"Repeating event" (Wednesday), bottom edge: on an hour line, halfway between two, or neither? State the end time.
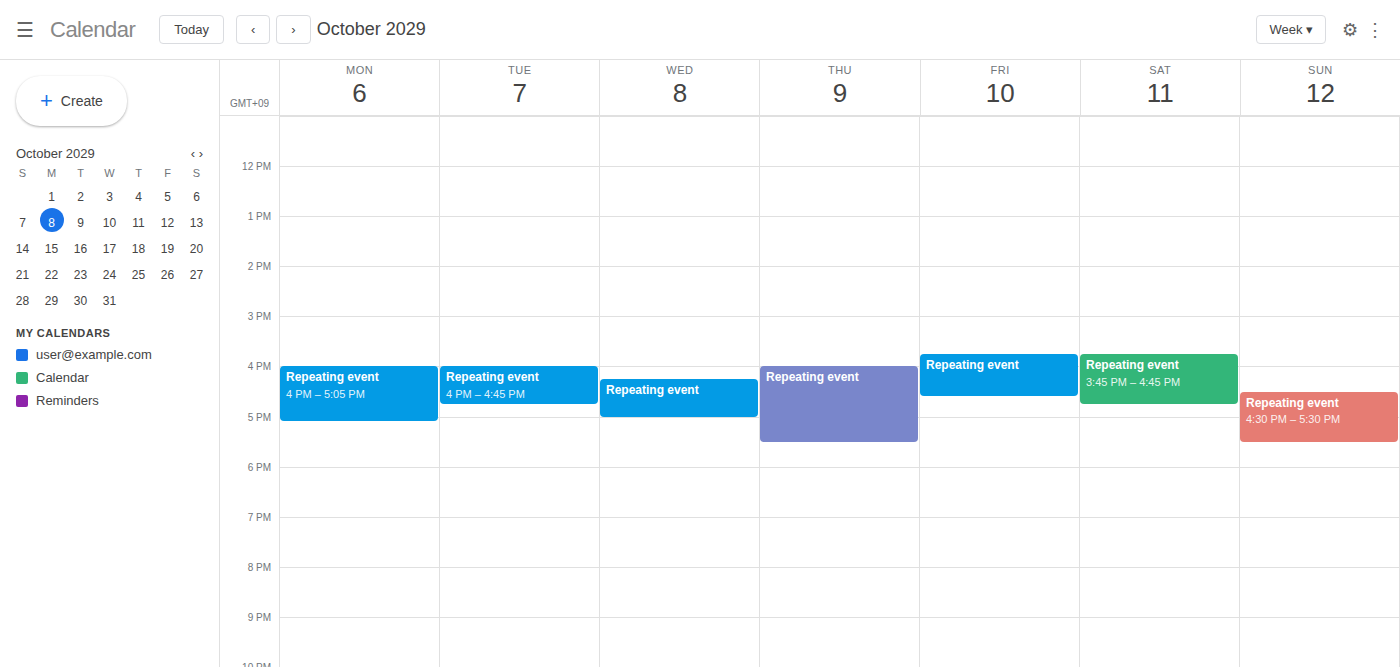
5:00 PM -- exactly on the 5 PM line.